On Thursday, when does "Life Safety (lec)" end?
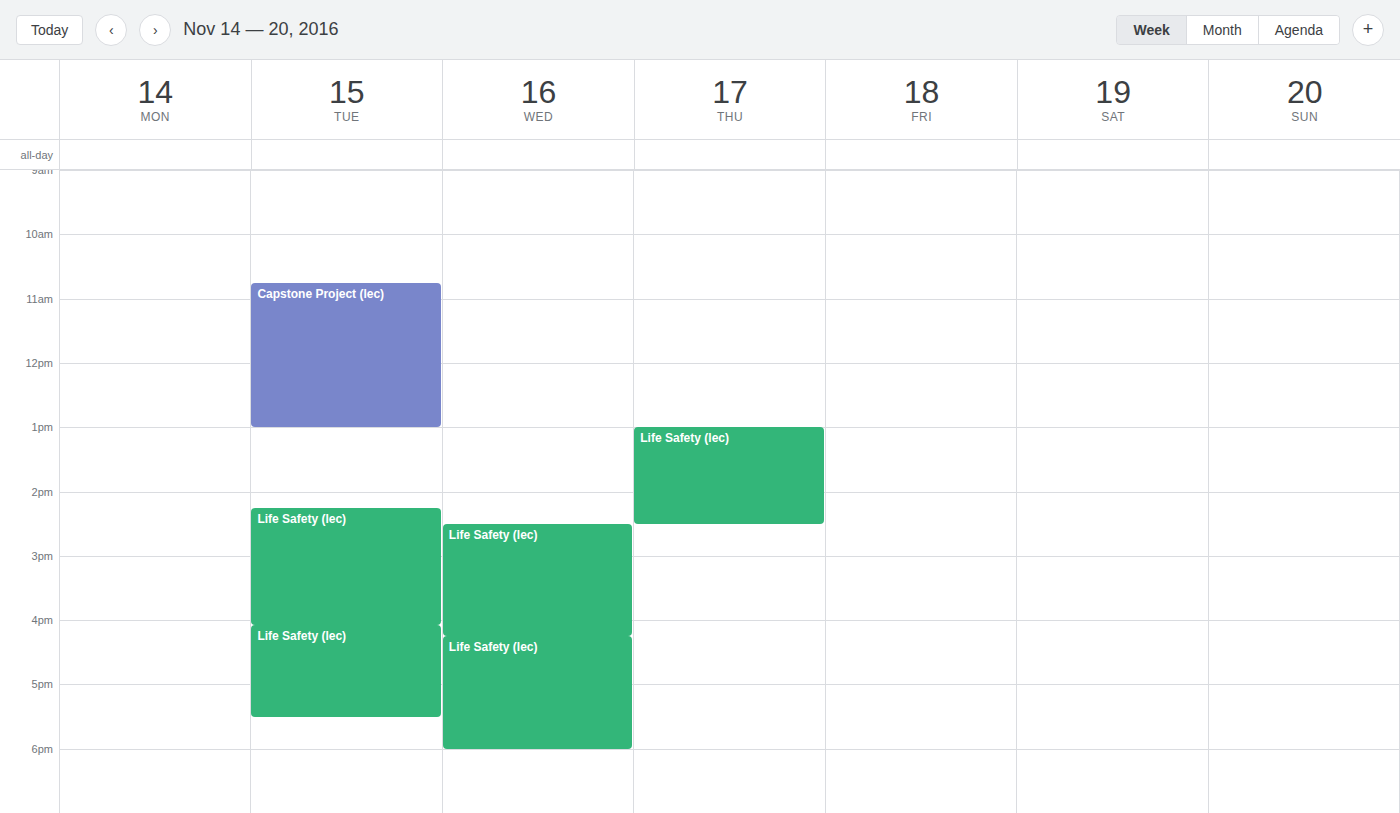
14:30